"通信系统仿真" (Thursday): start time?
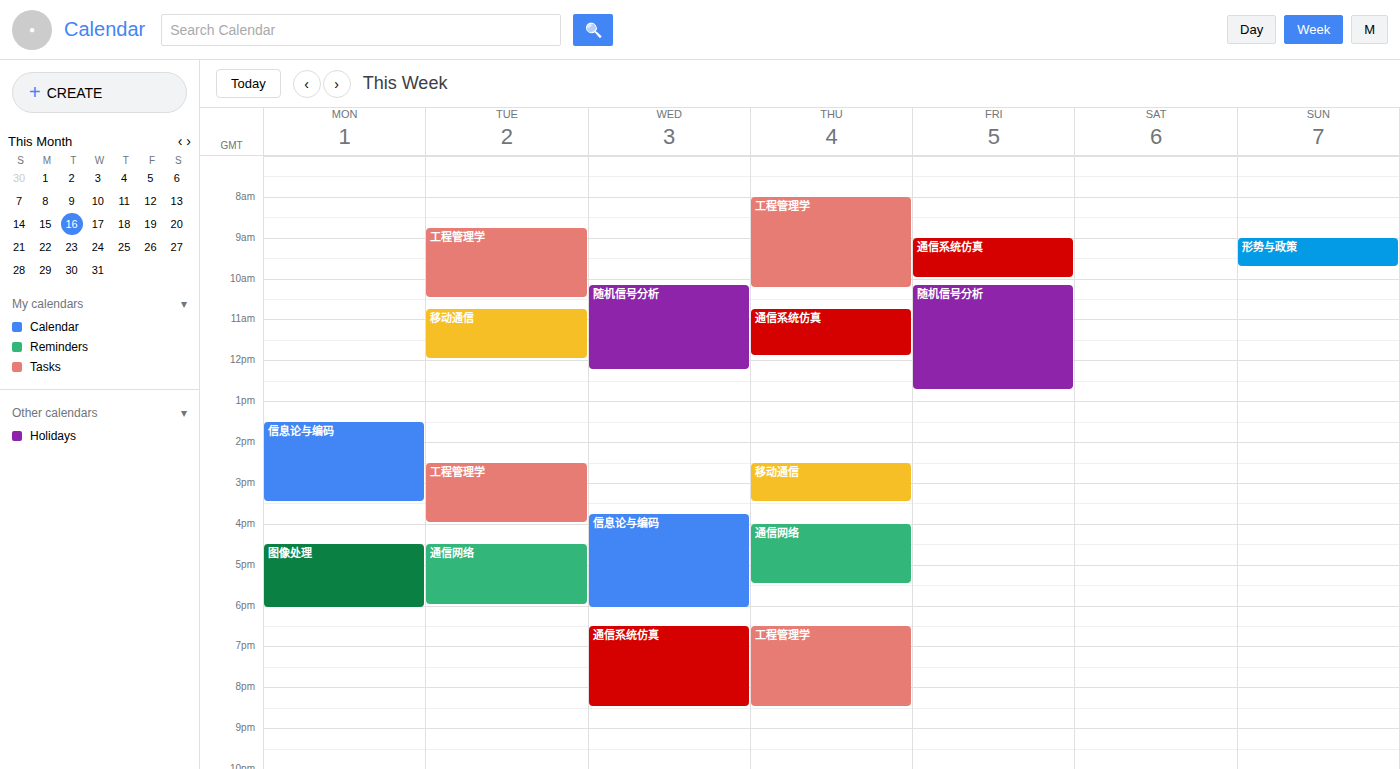
10:45 AM